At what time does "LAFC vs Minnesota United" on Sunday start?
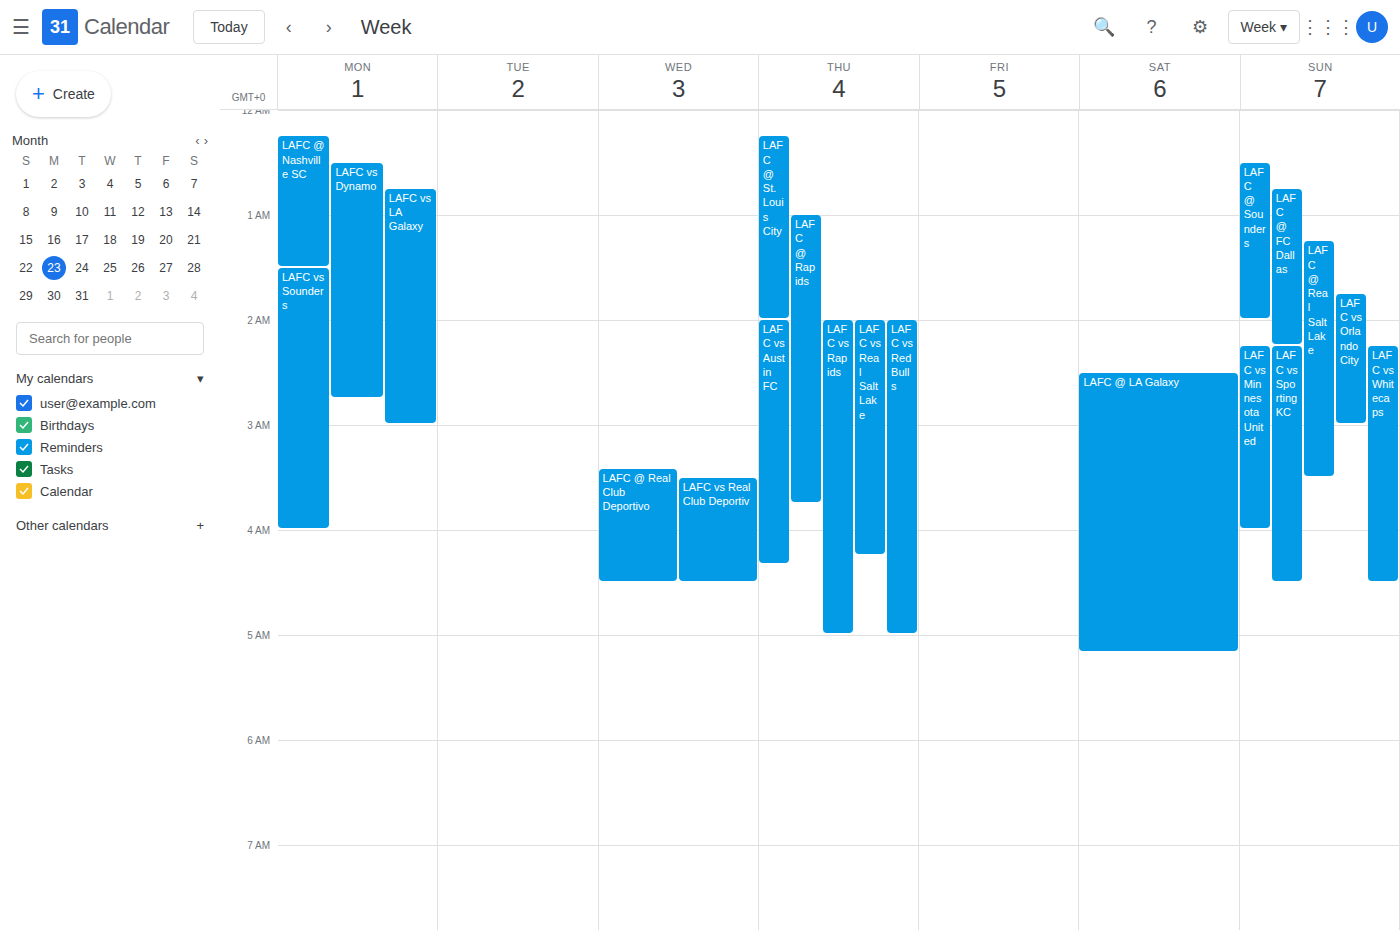
2:15 AM